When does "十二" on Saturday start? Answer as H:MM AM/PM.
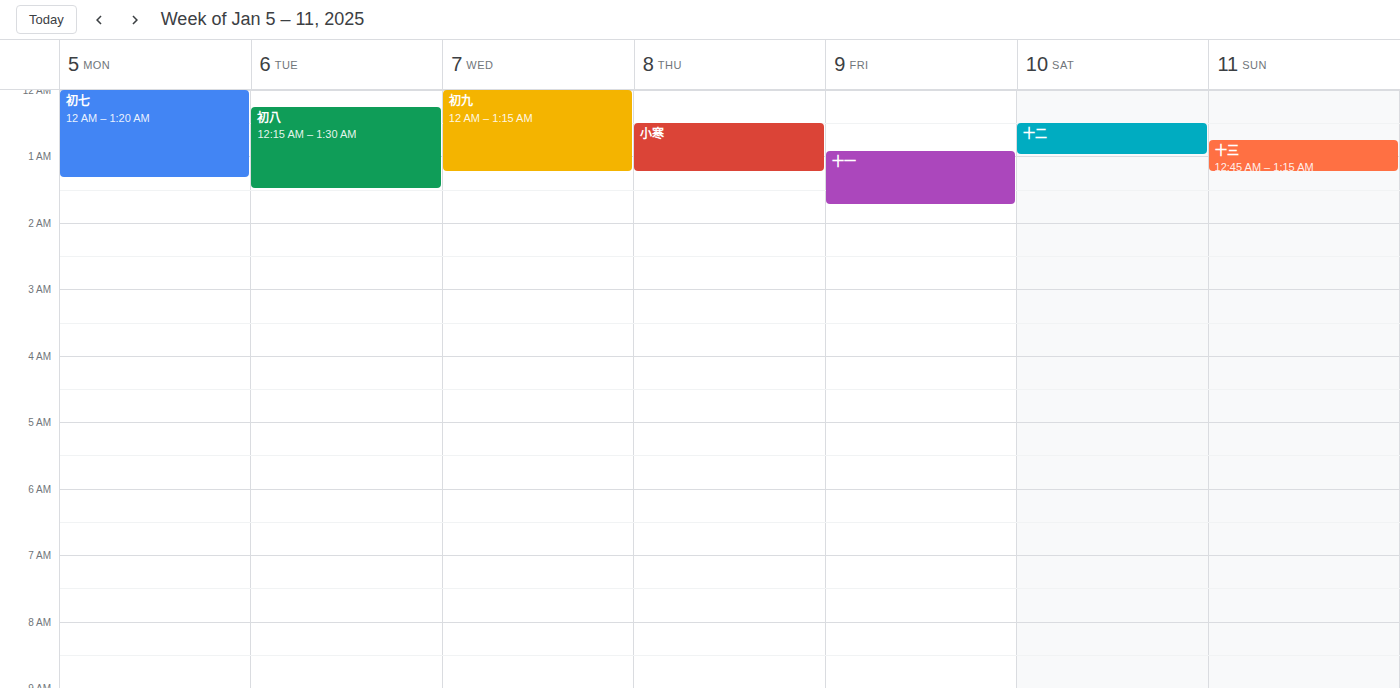
12:30 AM